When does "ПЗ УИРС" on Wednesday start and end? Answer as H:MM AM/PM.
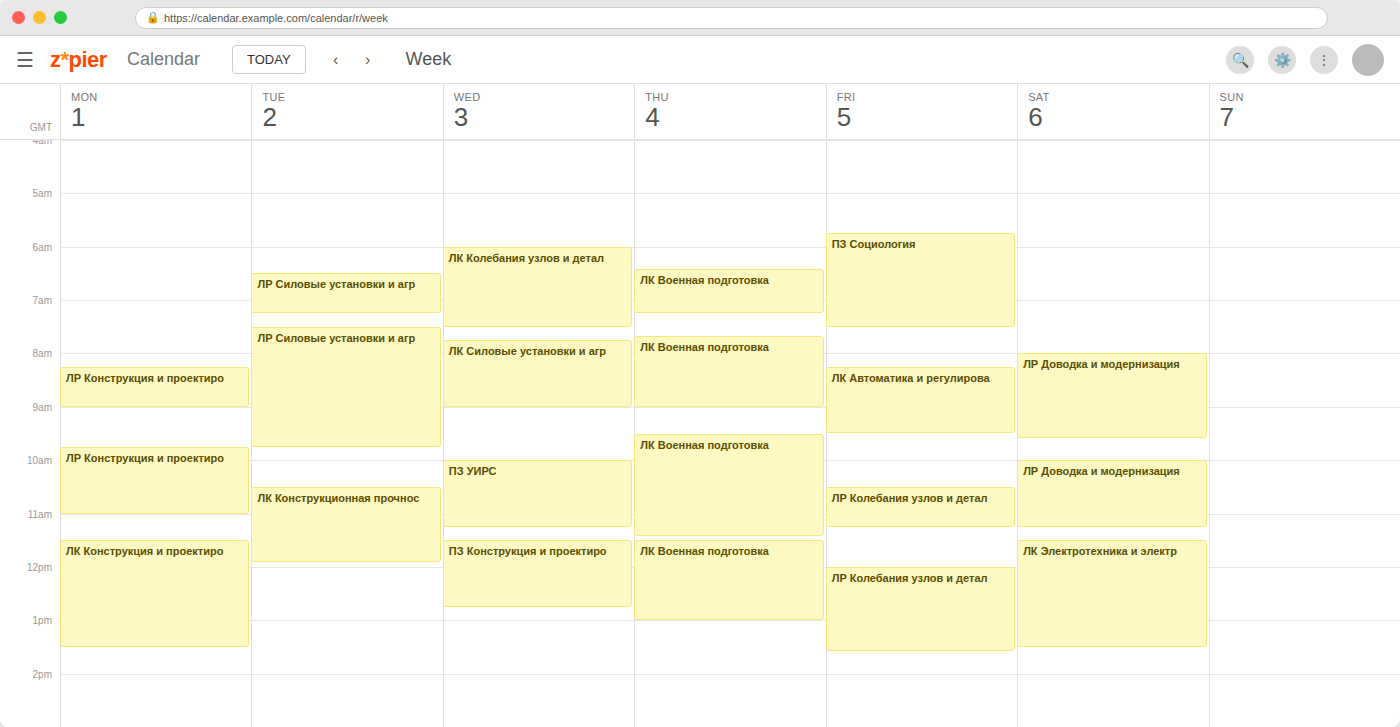
10:00 AM to 11:15 AM